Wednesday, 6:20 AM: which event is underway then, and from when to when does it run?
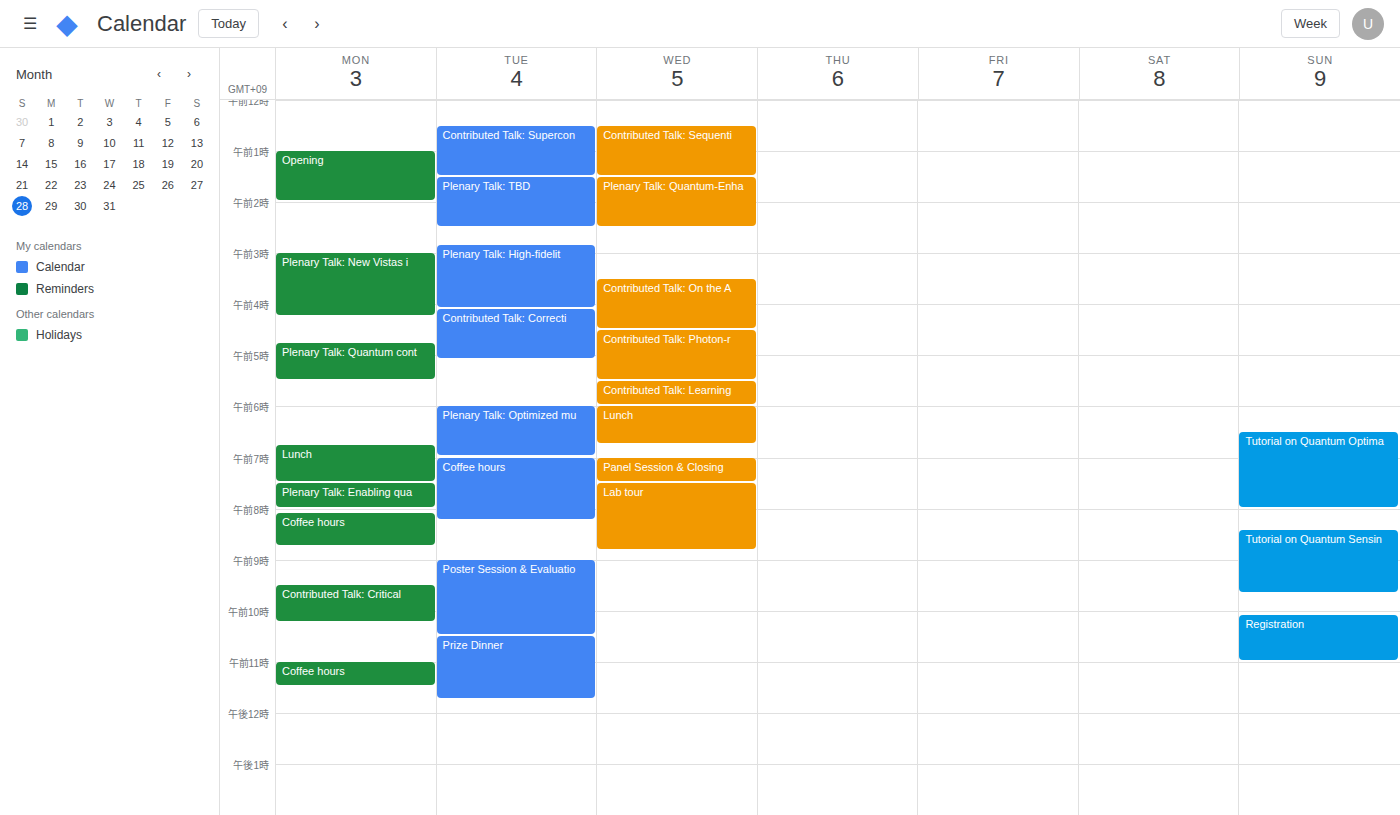
"Lunch", 6:00 AM to 6:45 AM